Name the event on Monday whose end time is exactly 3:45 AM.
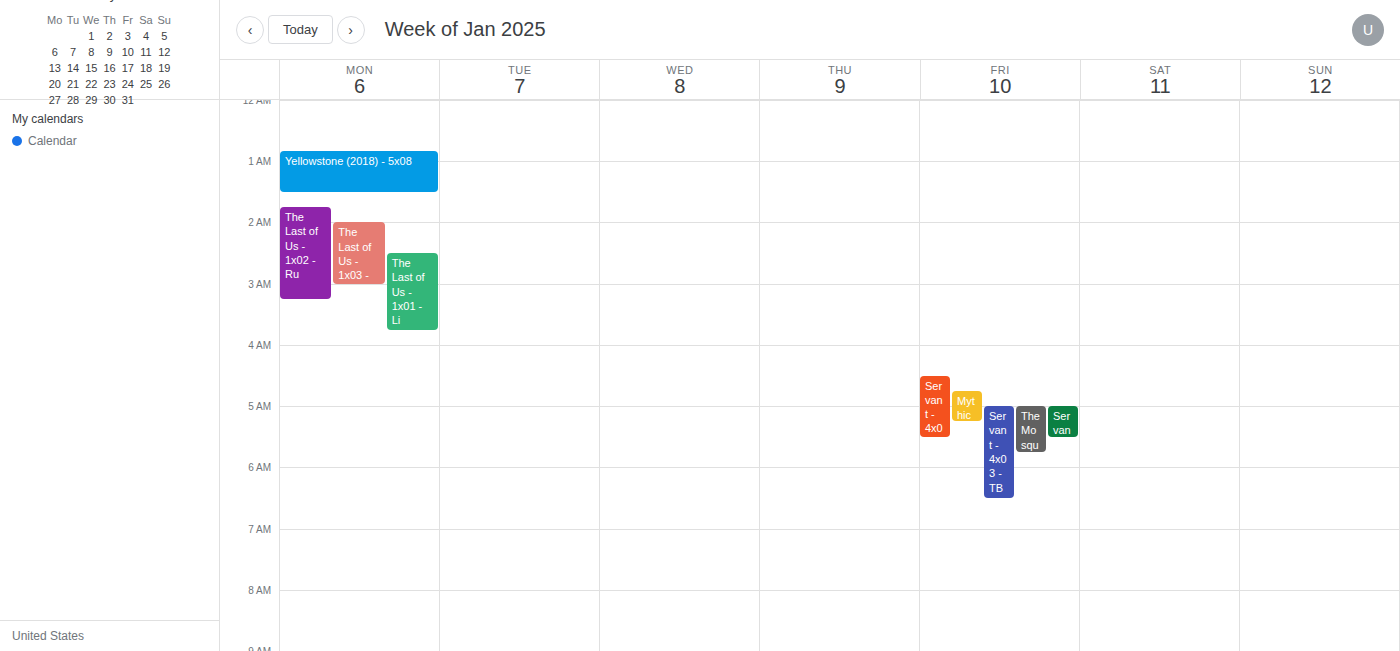
"The Last of Us - 1x01 - Li"